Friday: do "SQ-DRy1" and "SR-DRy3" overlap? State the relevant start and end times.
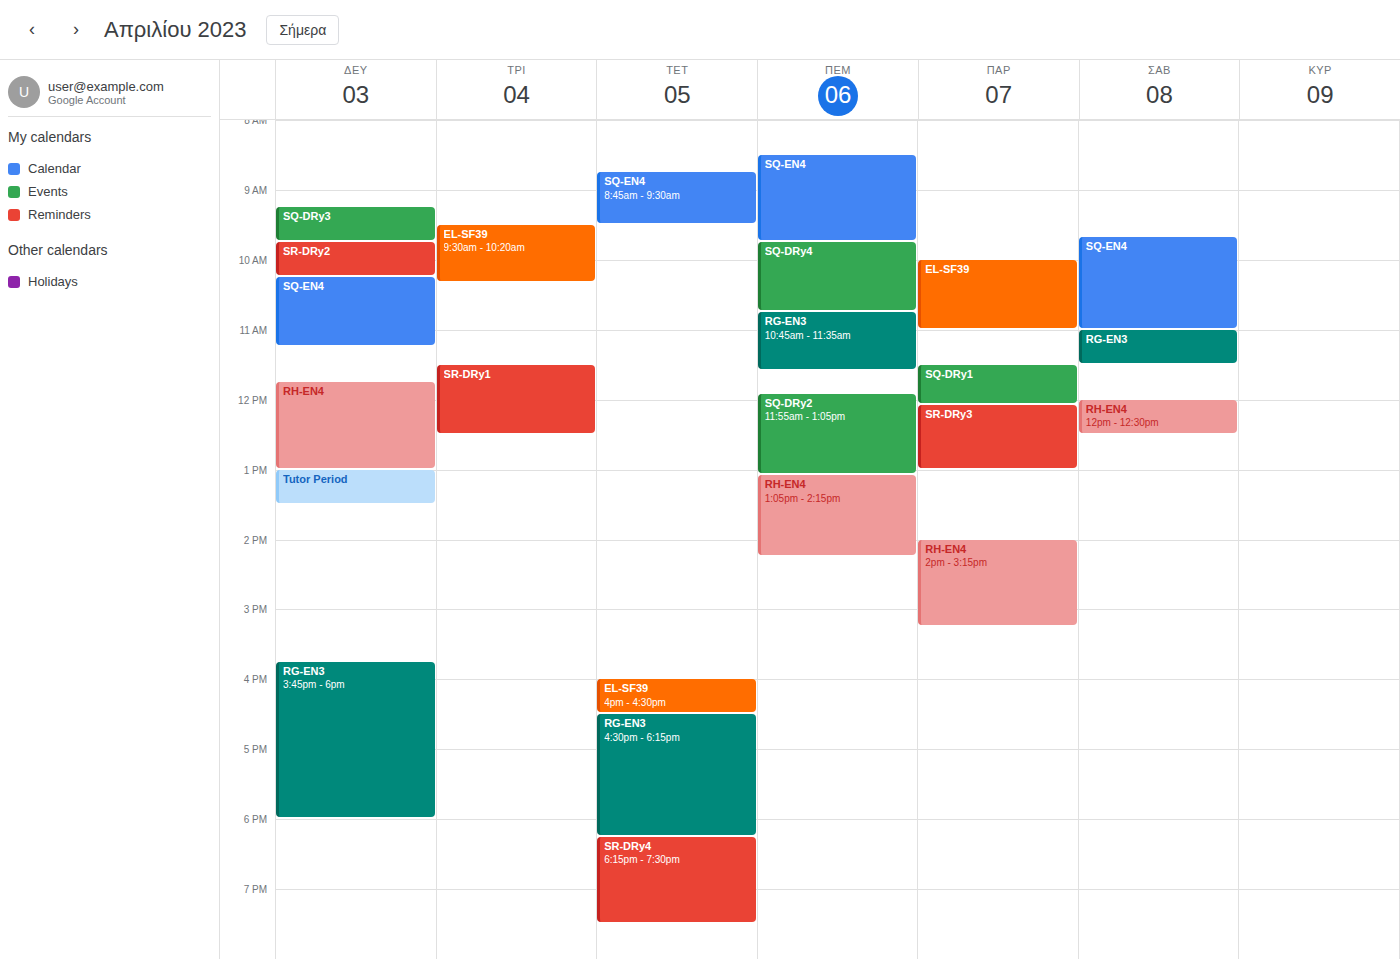
"SQ-DRy1" ends at 12:05 PM, exactly when "SR-DRy3" starts -- they touch but do not overlap.